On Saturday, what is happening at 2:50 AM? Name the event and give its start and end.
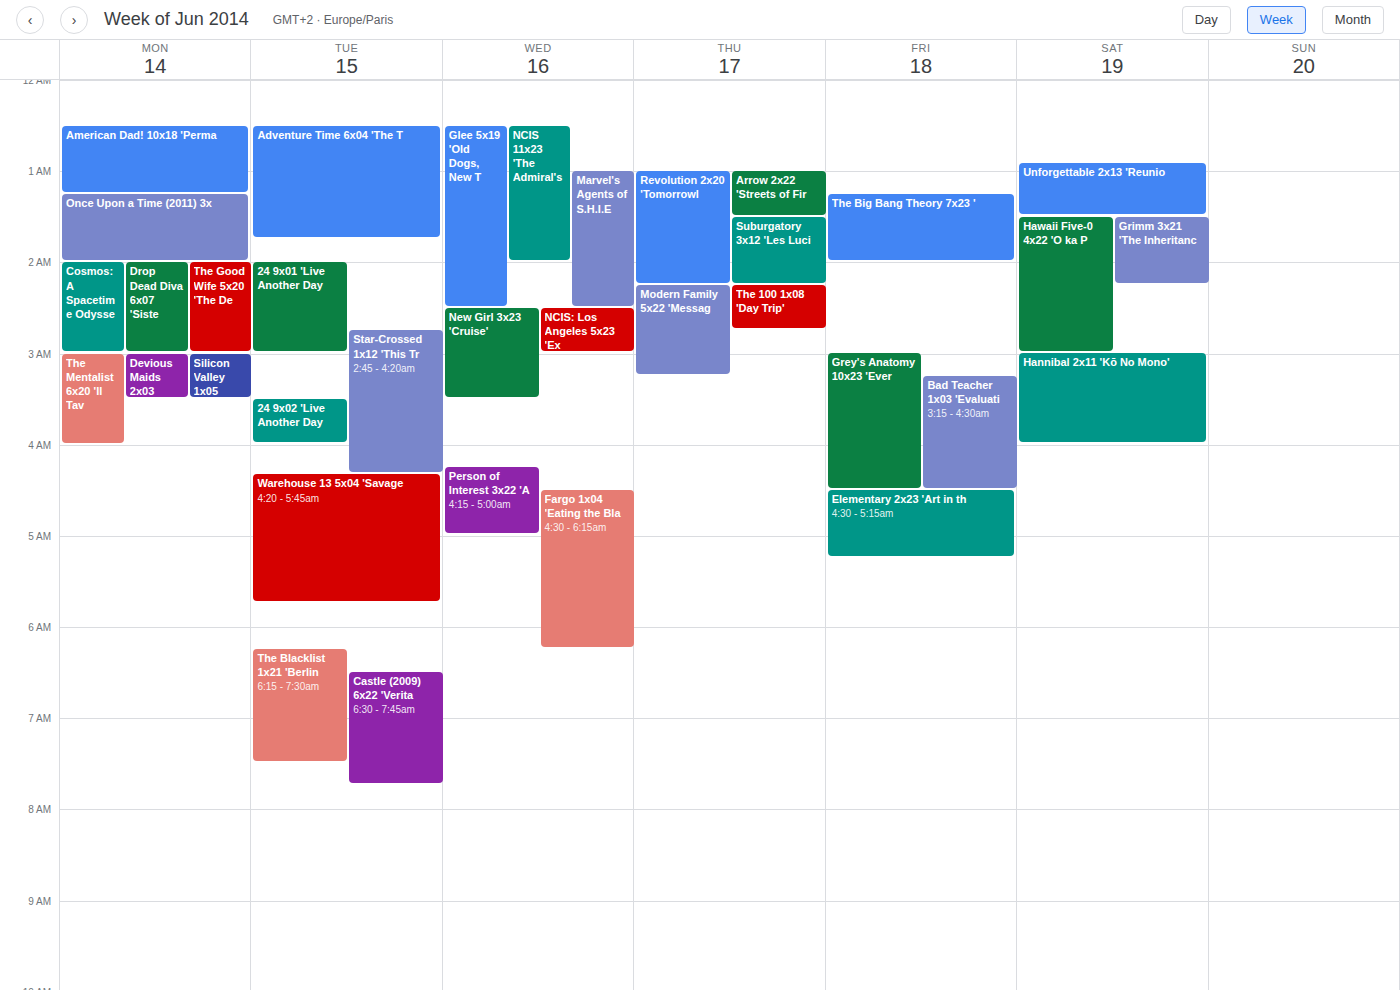
"Hawaii Five-0 4x22 'O ka P", 1:30 AM to 3:00 AM